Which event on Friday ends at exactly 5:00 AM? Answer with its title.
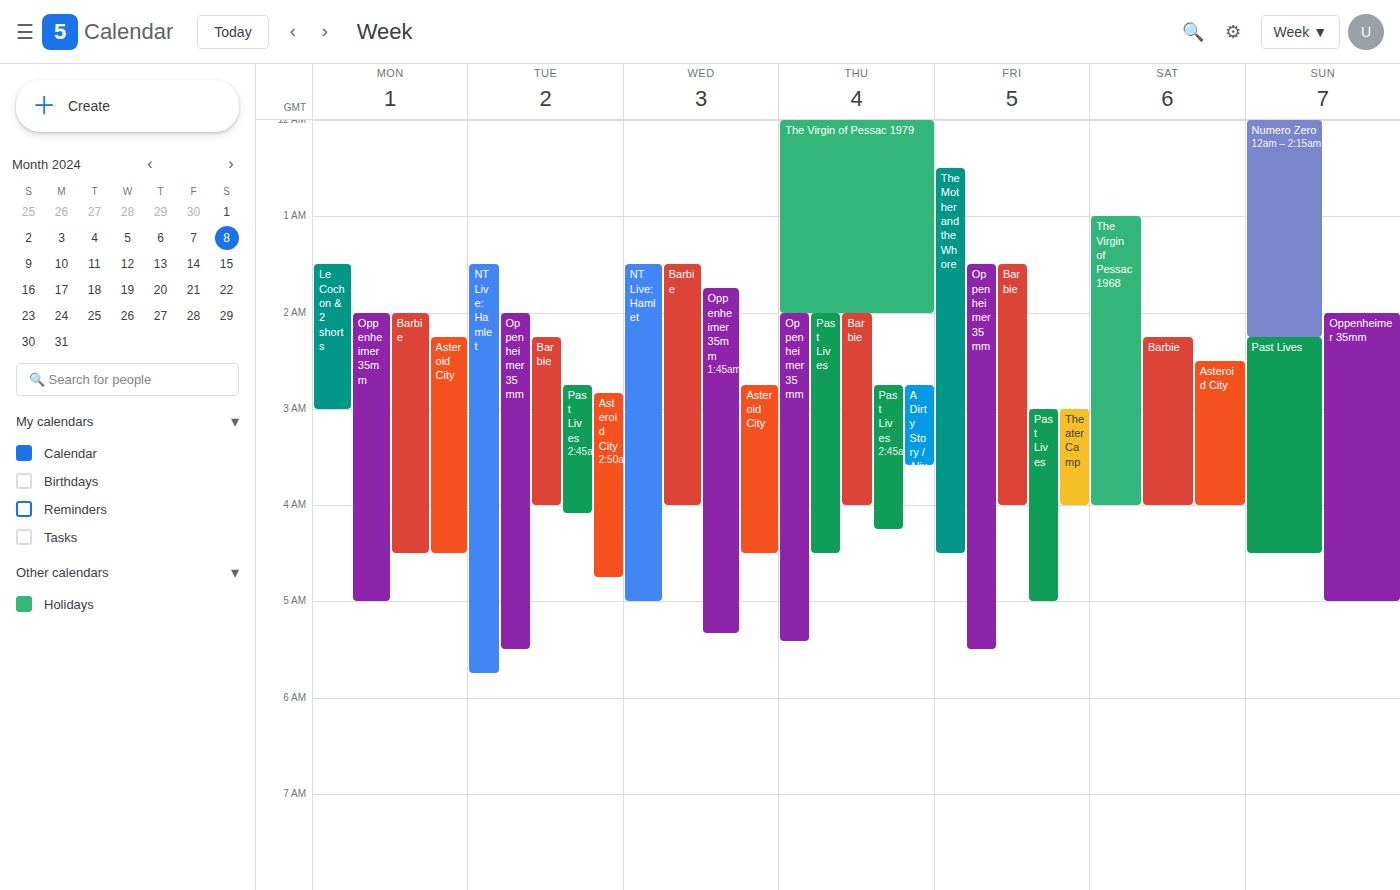
"Past Lives"